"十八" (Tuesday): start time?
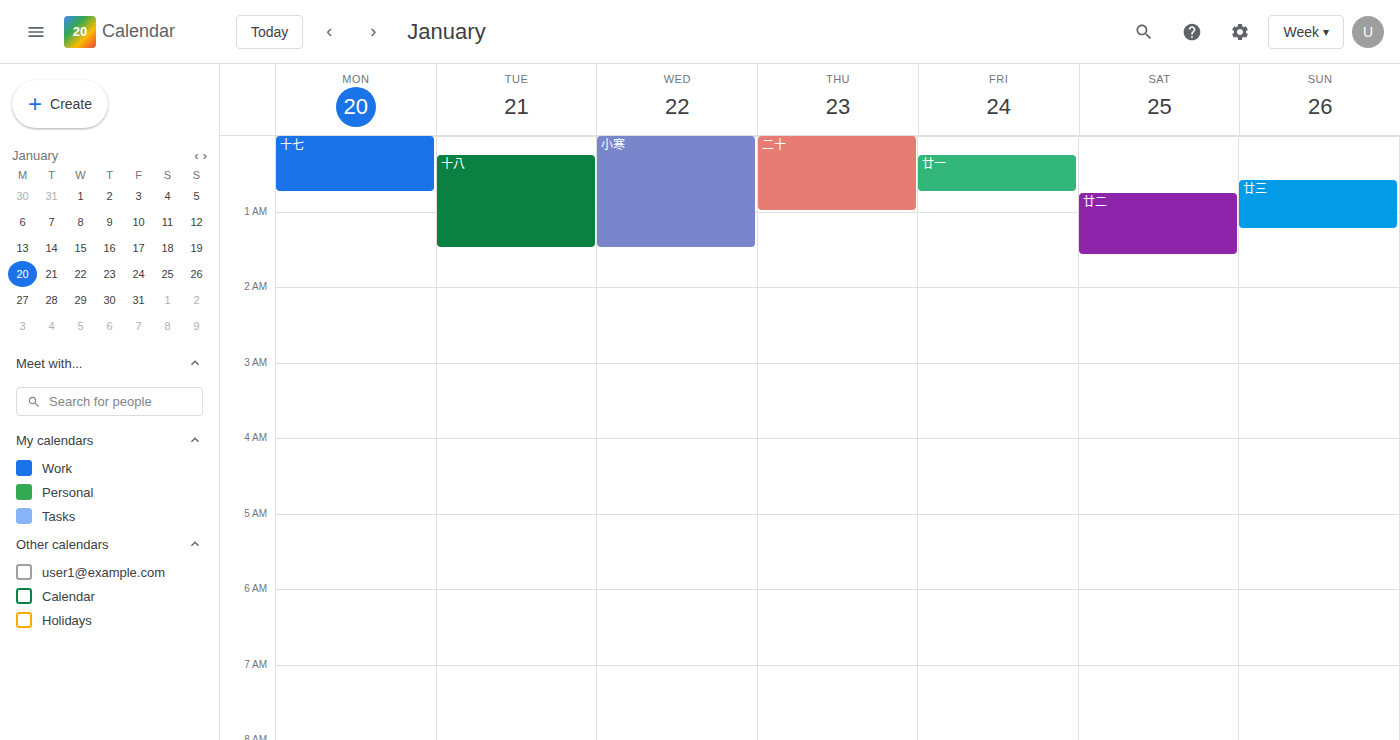
12:15 AM